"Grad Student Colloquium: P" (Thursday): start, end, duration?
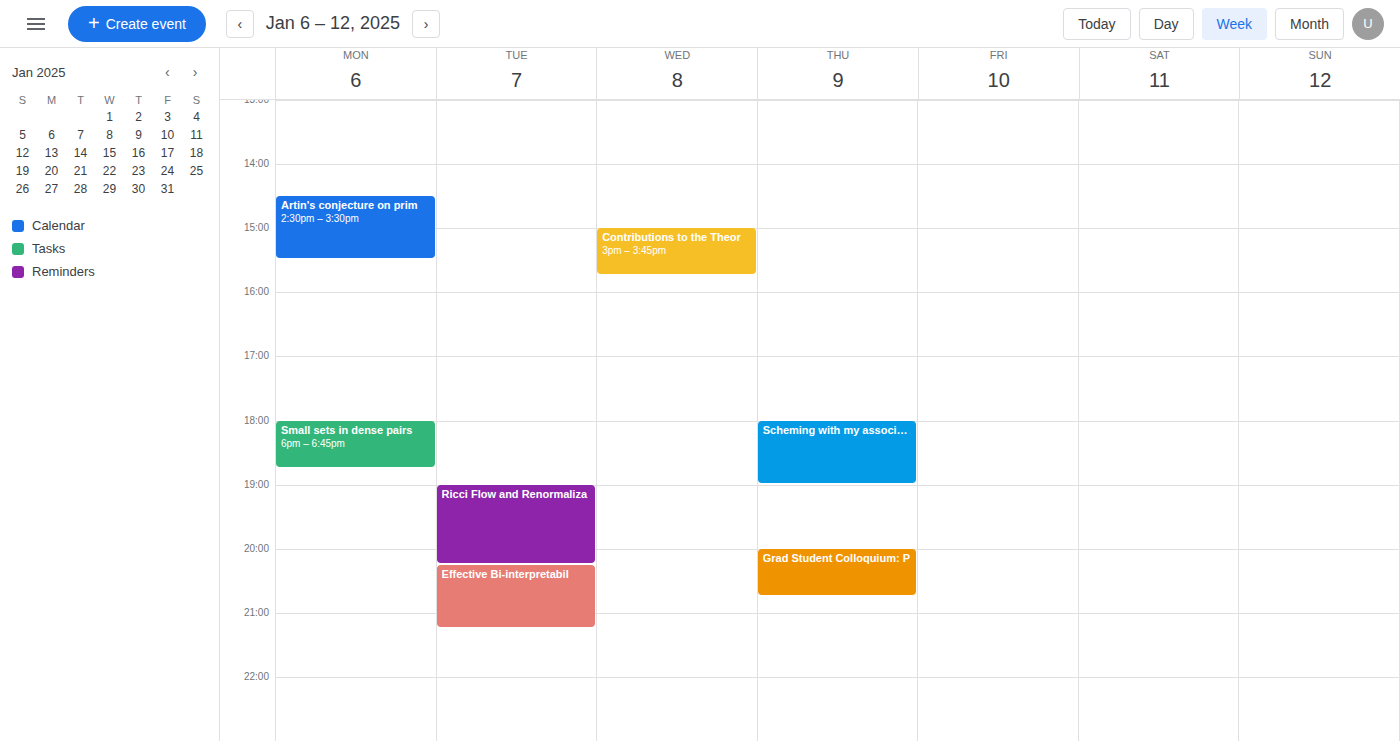
8:00 PM to 8:45 PM, 45 minutes